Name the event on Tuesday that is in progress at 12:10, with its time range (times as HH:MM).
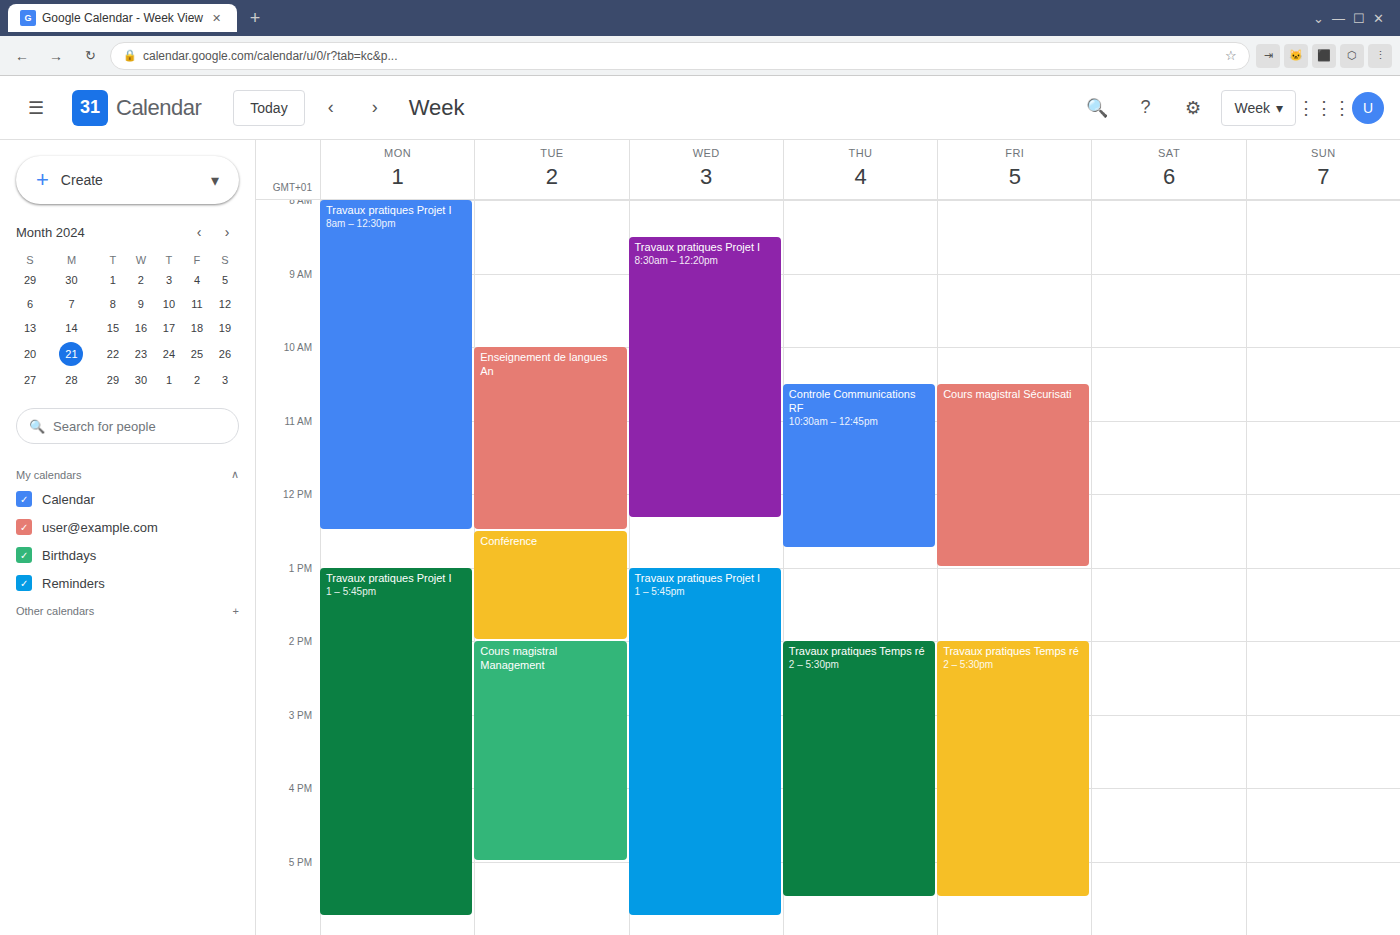
"Enseignement de langues An", 10:00 to 12:30